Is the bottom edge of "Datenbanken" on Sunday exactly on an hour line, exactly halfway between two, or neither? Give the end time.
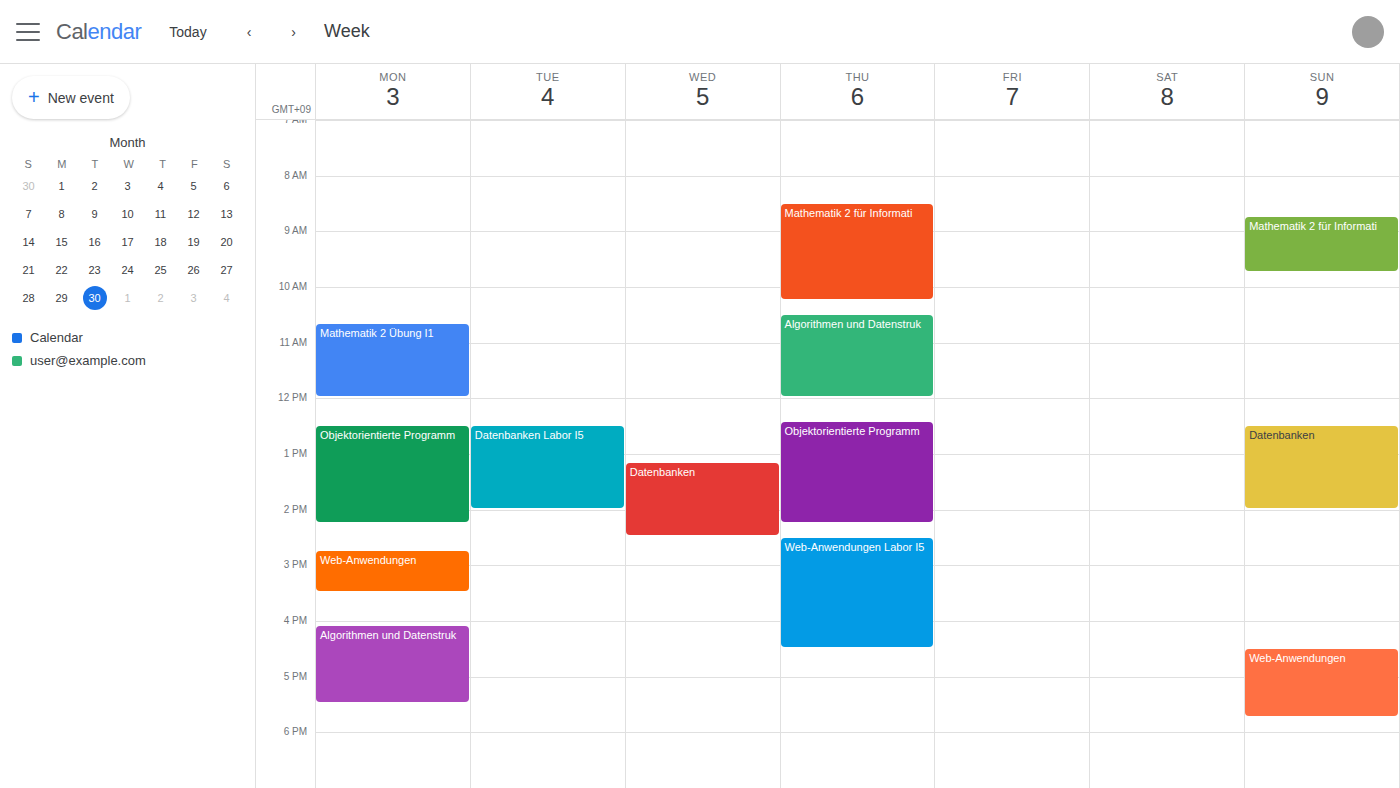
14:00 -- exactly on the 14:00 line.